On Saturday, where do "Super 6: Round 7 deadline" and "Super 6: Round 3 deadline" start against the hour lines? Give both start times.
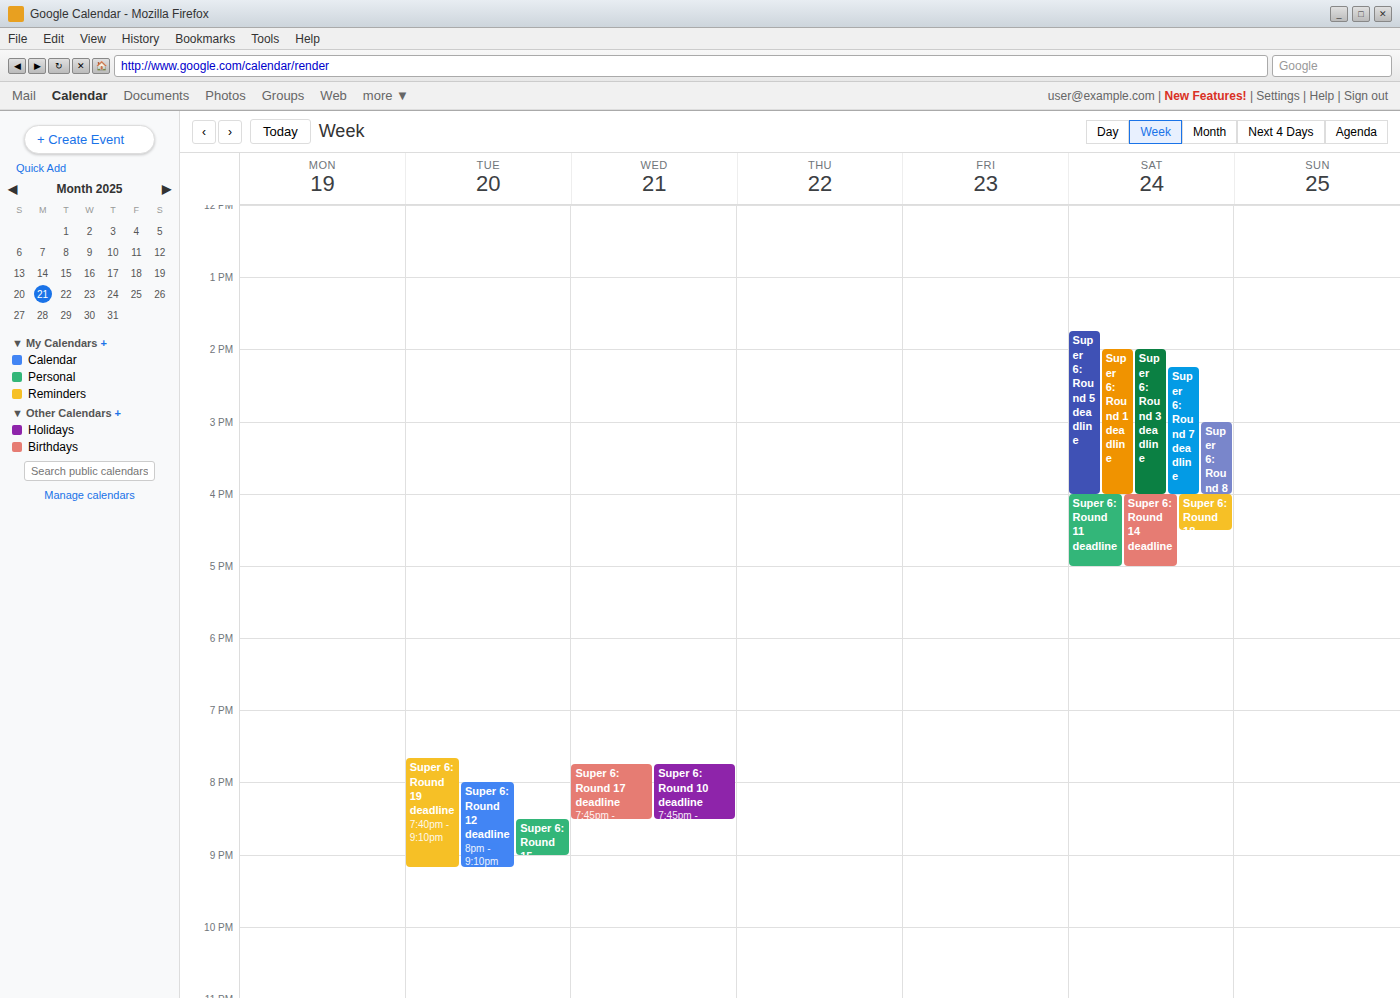
"Super 6: Round 7 deadline": 14:15, neither: a quarter of the way from the 14:00 line to the 15:00 line. "Super 6: Round 3 deadline": 14:00, exactly on the 14:00 line.